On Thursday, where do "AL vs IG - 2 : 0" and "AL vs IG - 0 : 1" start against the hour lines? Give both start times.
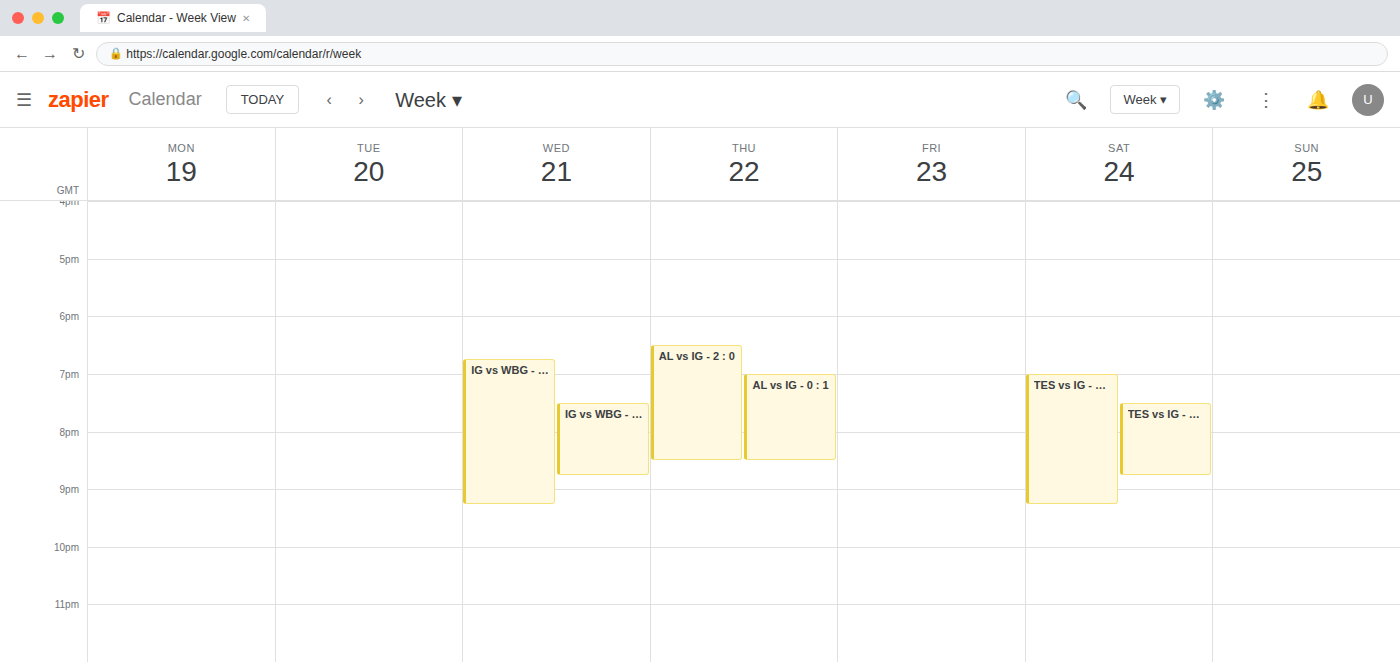
"AL vs IG - 2 : 0": 6:30 PM, halfway between the 6 PM and 7 PM lines. "AL vs IG - 0 : 1": 7:00 PM, exactly on the 7 PM line.